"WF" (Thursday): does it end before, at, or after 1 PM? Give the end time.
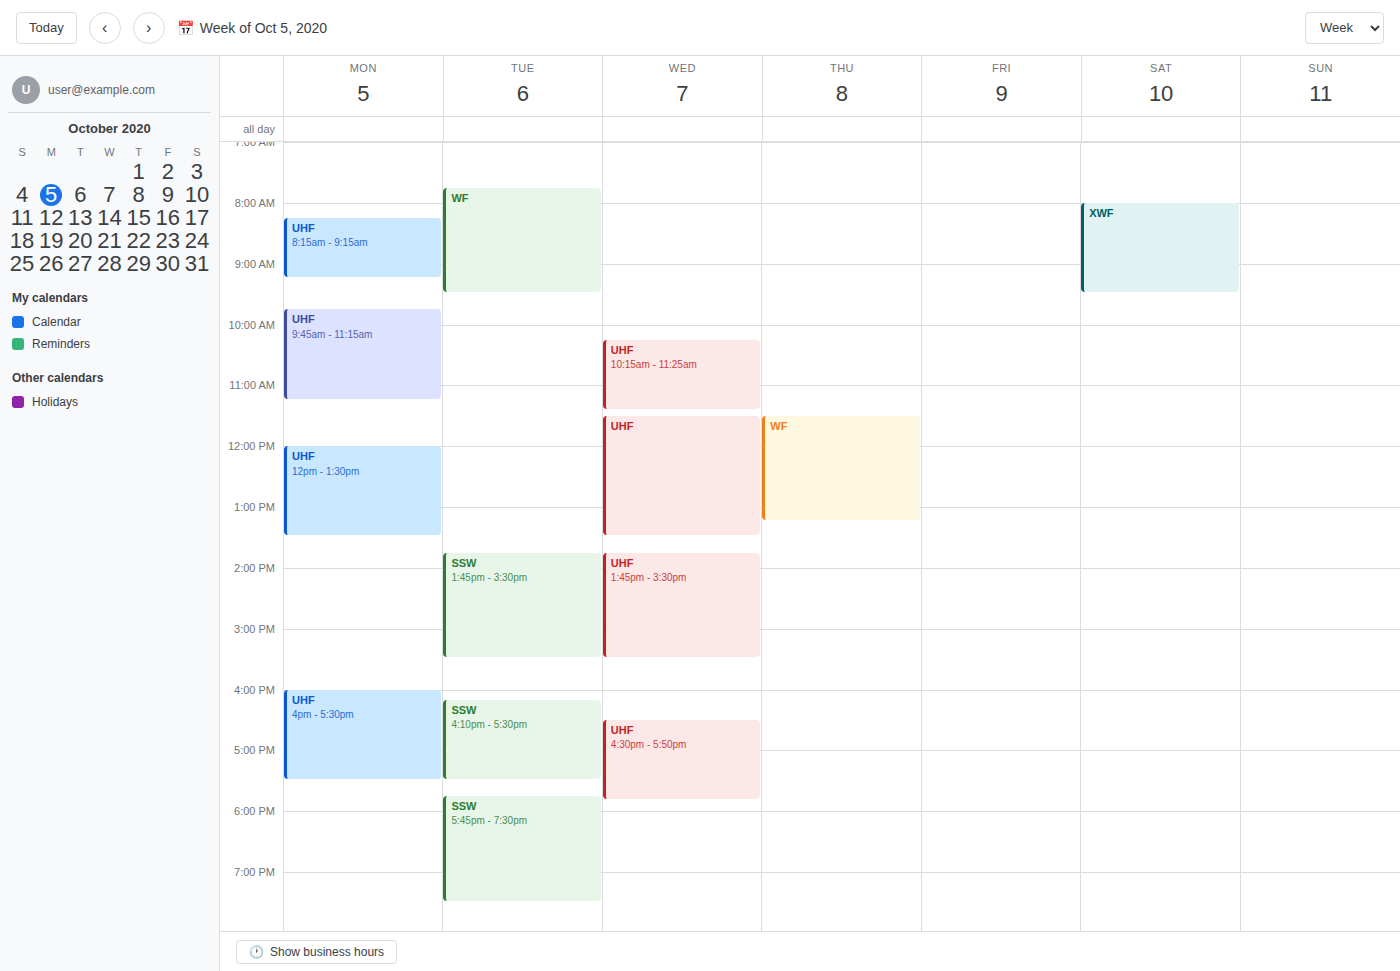
1:15 PM -- after 1 PM, 15 minutes below the 1 PM line.